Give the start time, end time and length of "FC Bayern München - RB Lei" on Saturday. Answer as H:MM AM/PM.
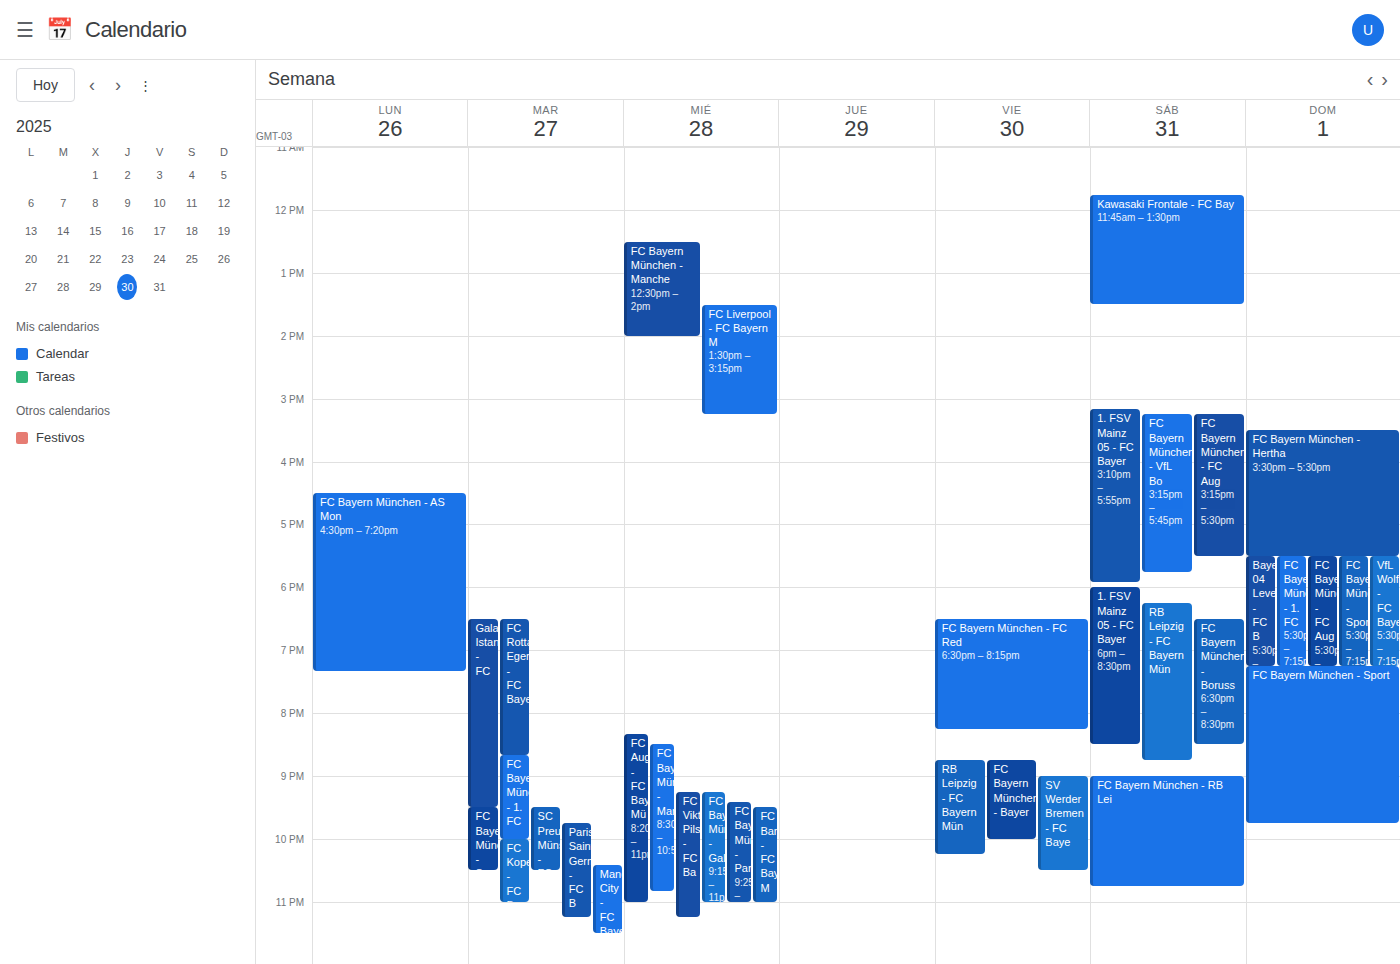
9:00 PM to 10:45 PM, 1 hour 45 minutes